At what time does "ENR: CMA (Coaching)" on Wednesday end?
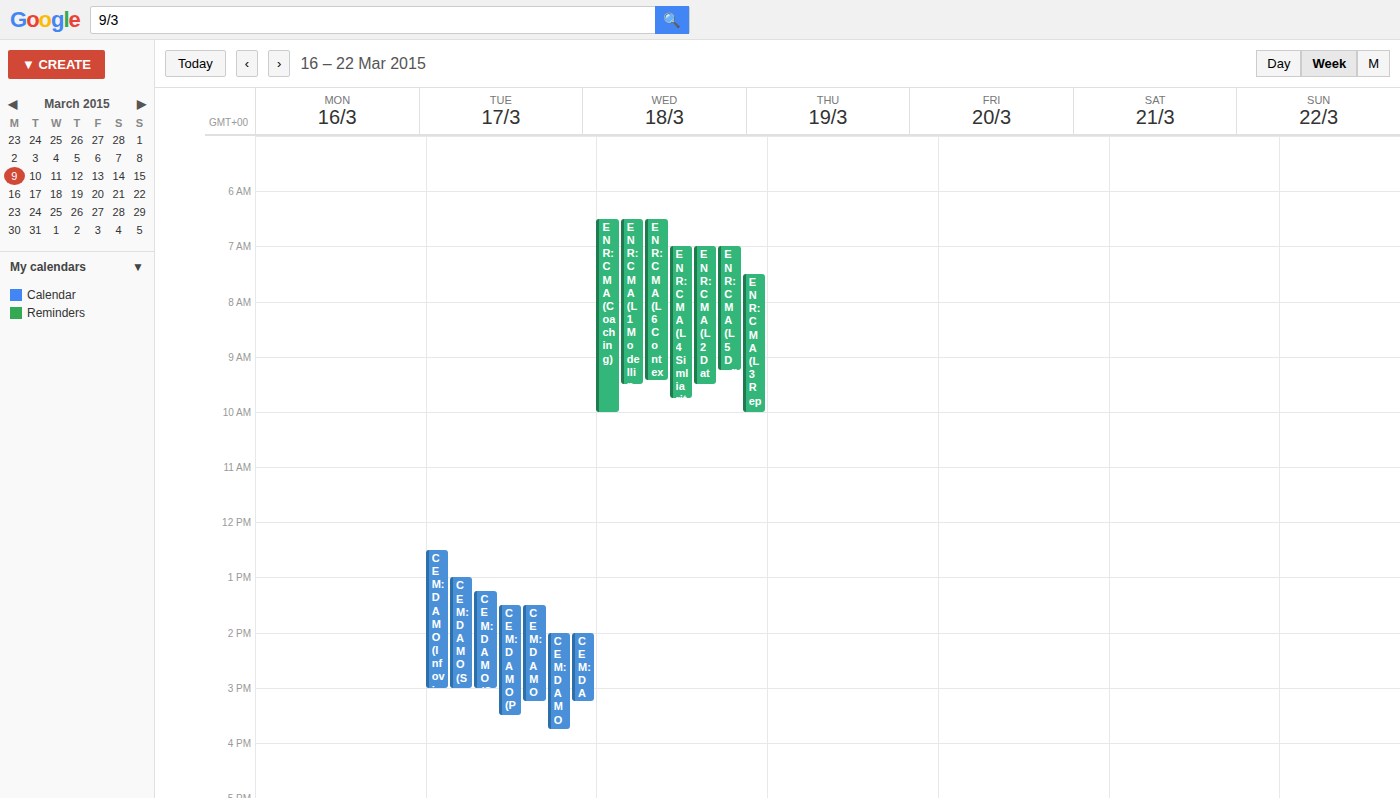
10:00 AM